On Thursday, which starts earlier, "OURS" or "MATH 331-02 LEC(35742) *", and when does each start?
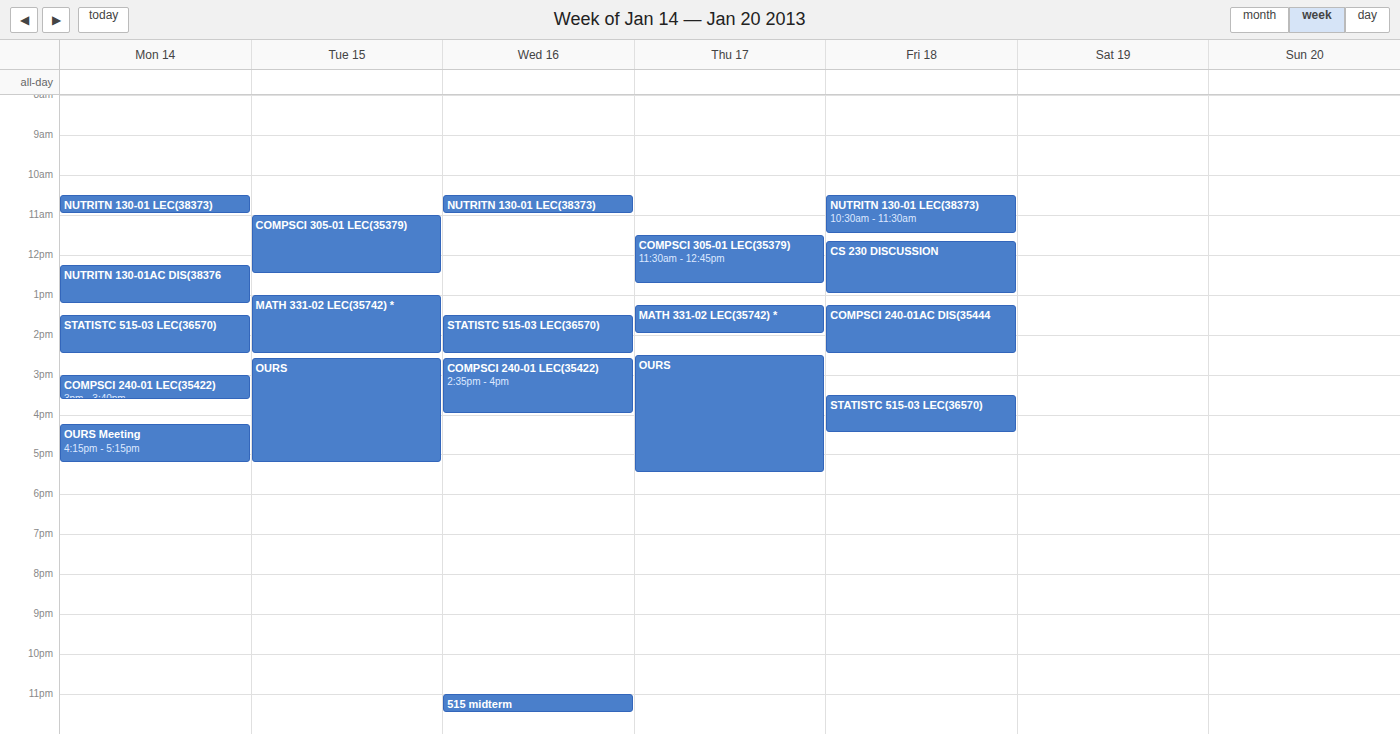
"MATH 331-02 LEC(35742) *" 13:15; "OURS" 14:30.